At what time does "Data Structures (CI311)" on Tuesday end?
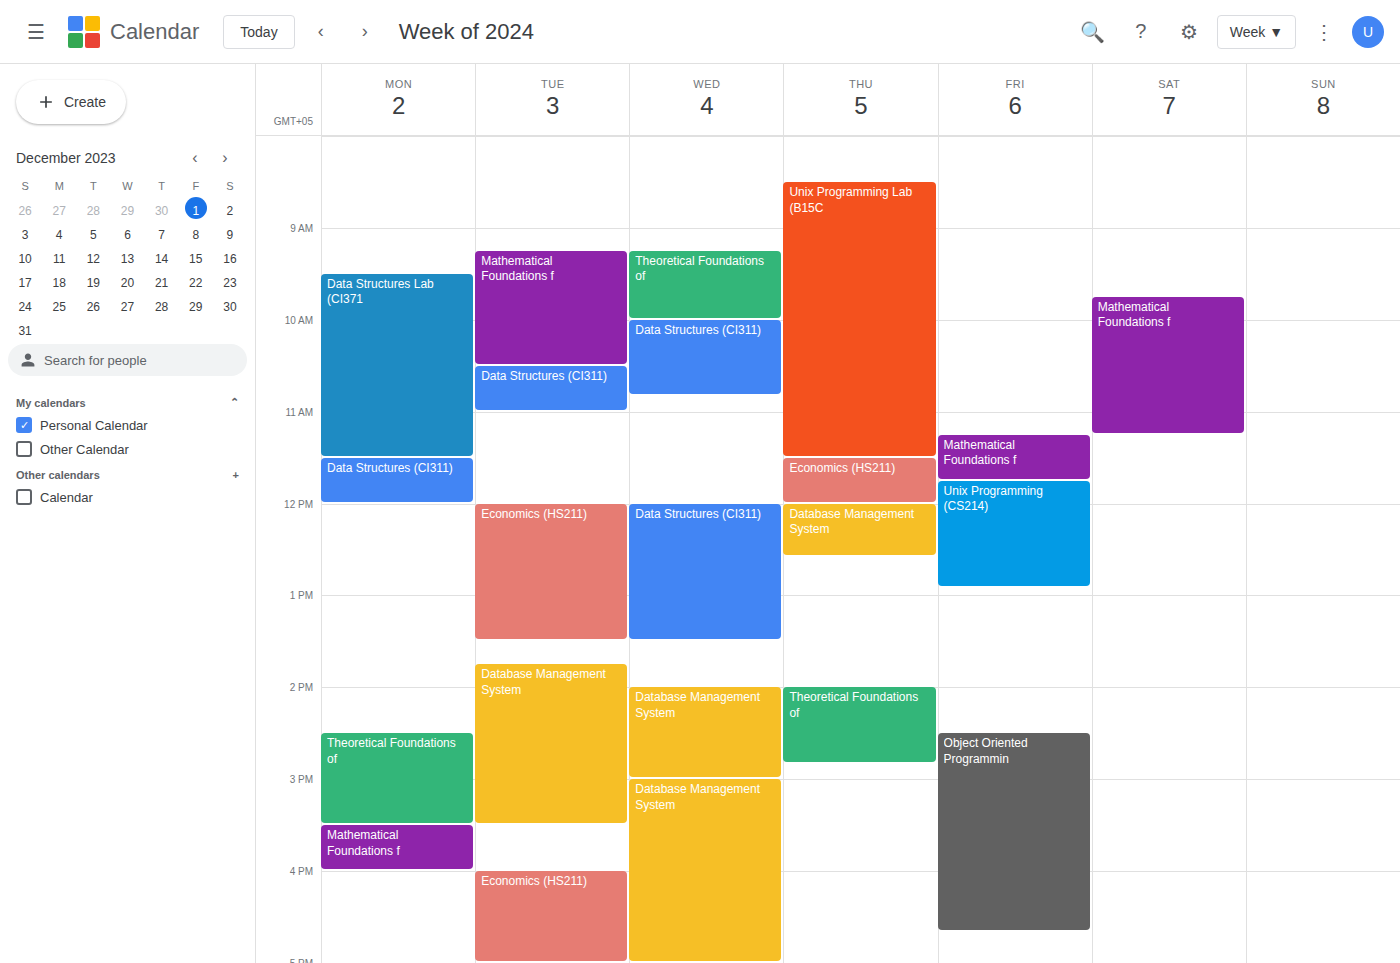
11:00 AM